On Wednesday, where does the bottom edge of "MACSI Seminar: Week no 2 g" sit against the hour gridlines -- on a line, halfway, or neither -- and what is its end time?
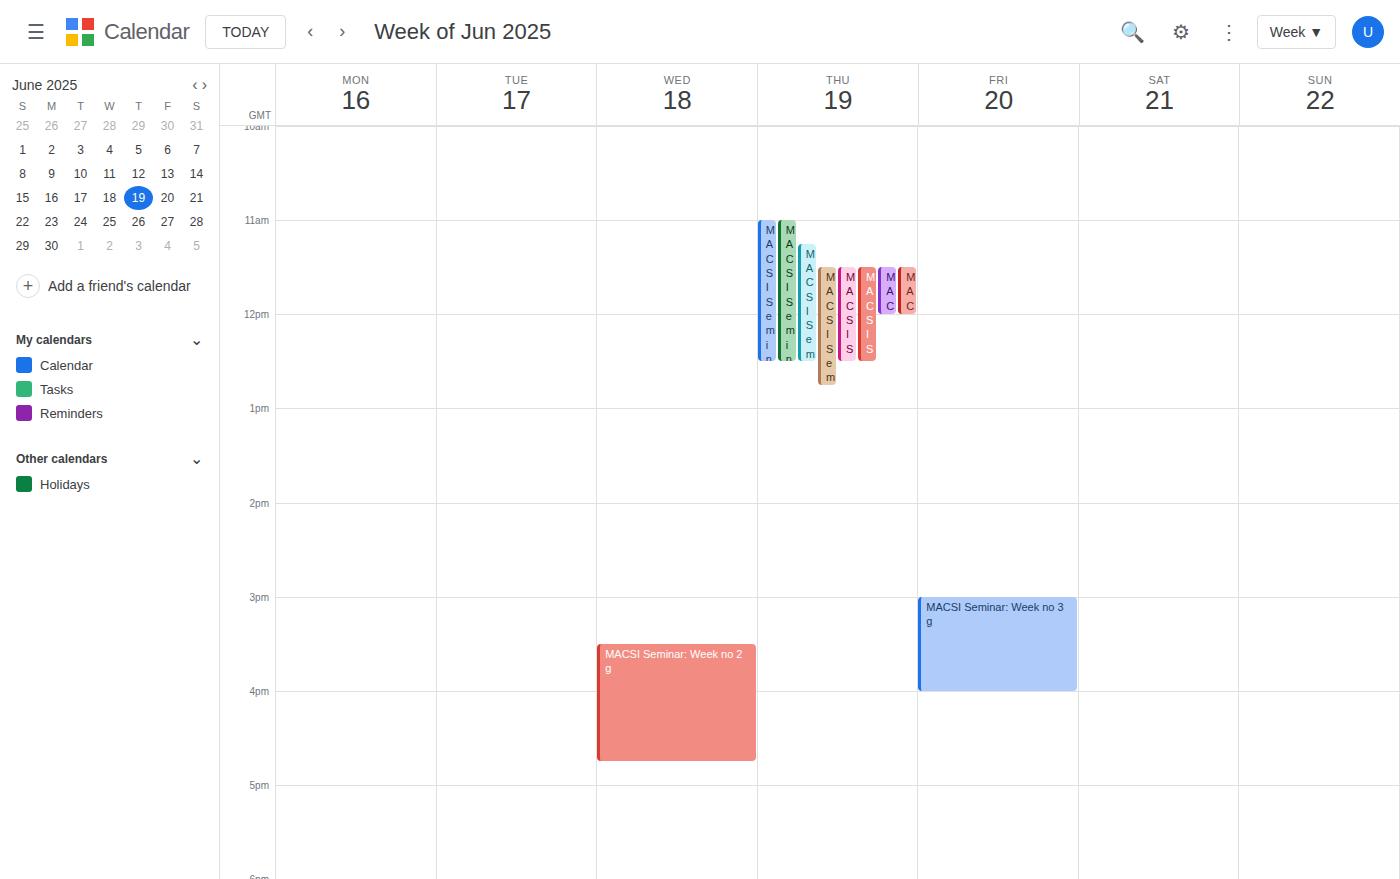
4:45 PM -- neither: three quarters of the way from the 4 PM line to the 5 PM line.